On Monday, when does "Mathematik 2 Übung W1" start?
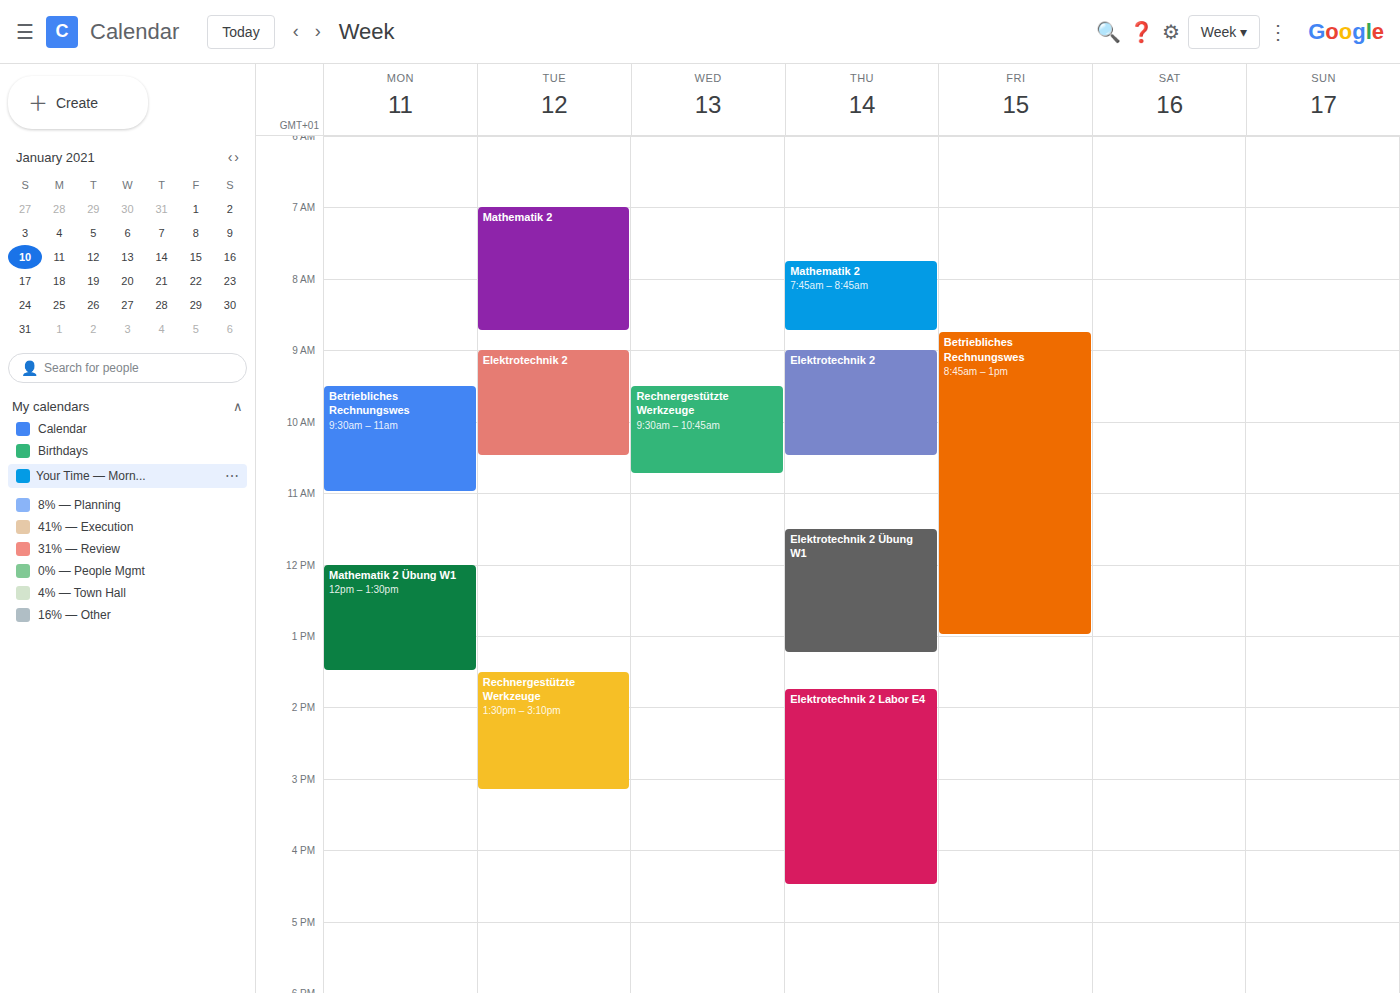
12:00 PM